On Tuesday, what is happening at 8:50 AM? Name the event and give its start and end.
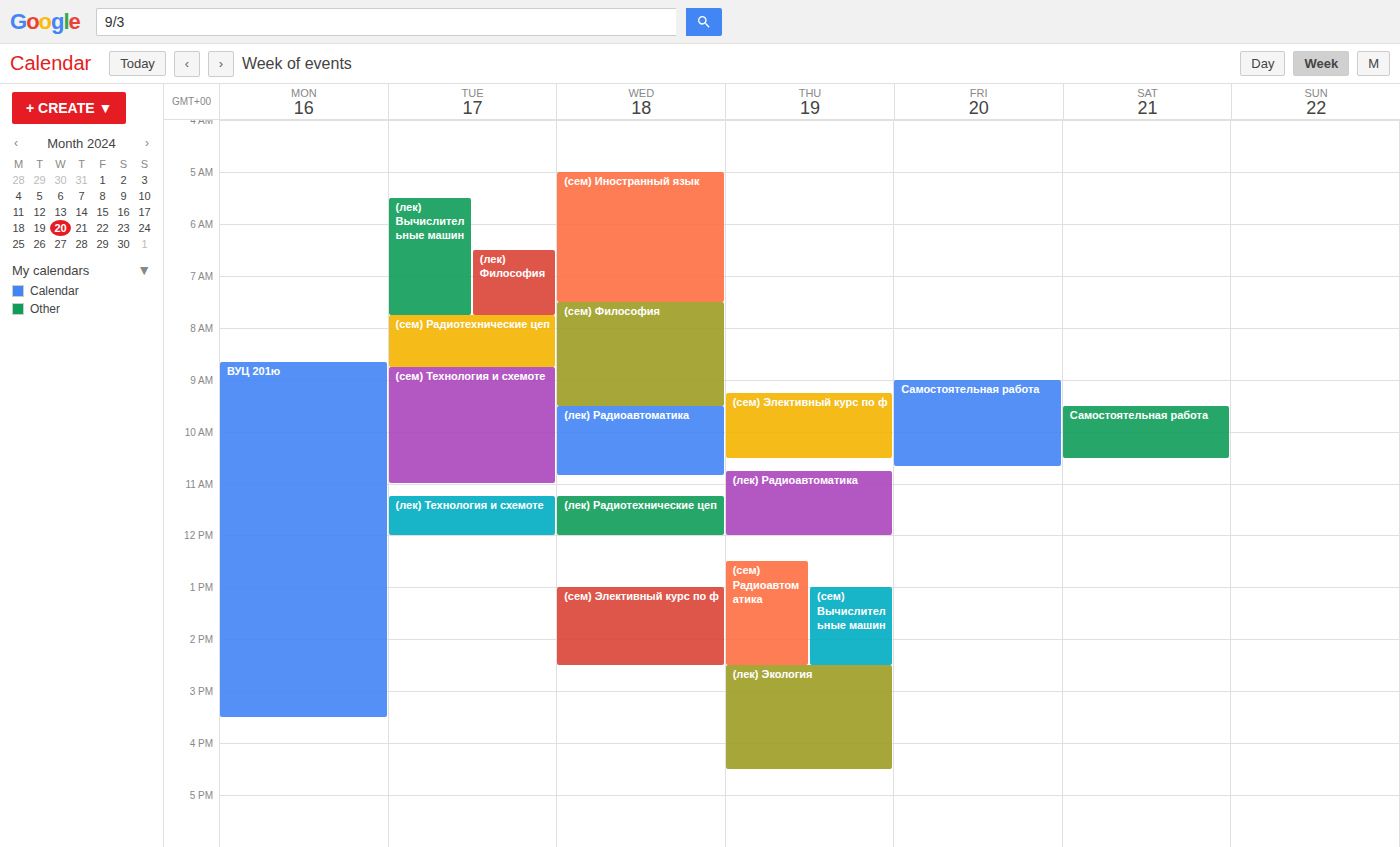
"(сем) Технология и схемоте", 8:45 AM to 11:00 AM